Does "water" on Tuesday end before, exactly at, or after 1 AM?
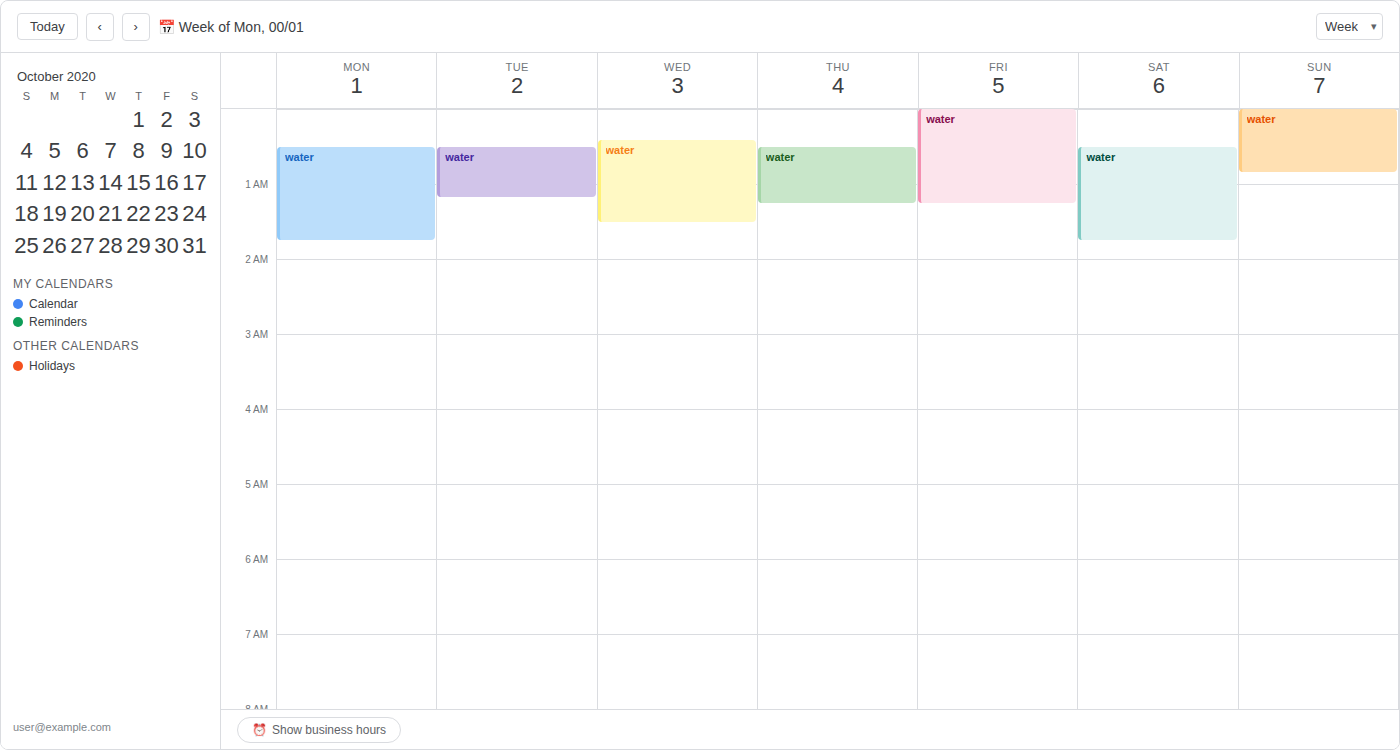
1:10 AM -- after 1 AM, 10 minutes below the 1 AM line.